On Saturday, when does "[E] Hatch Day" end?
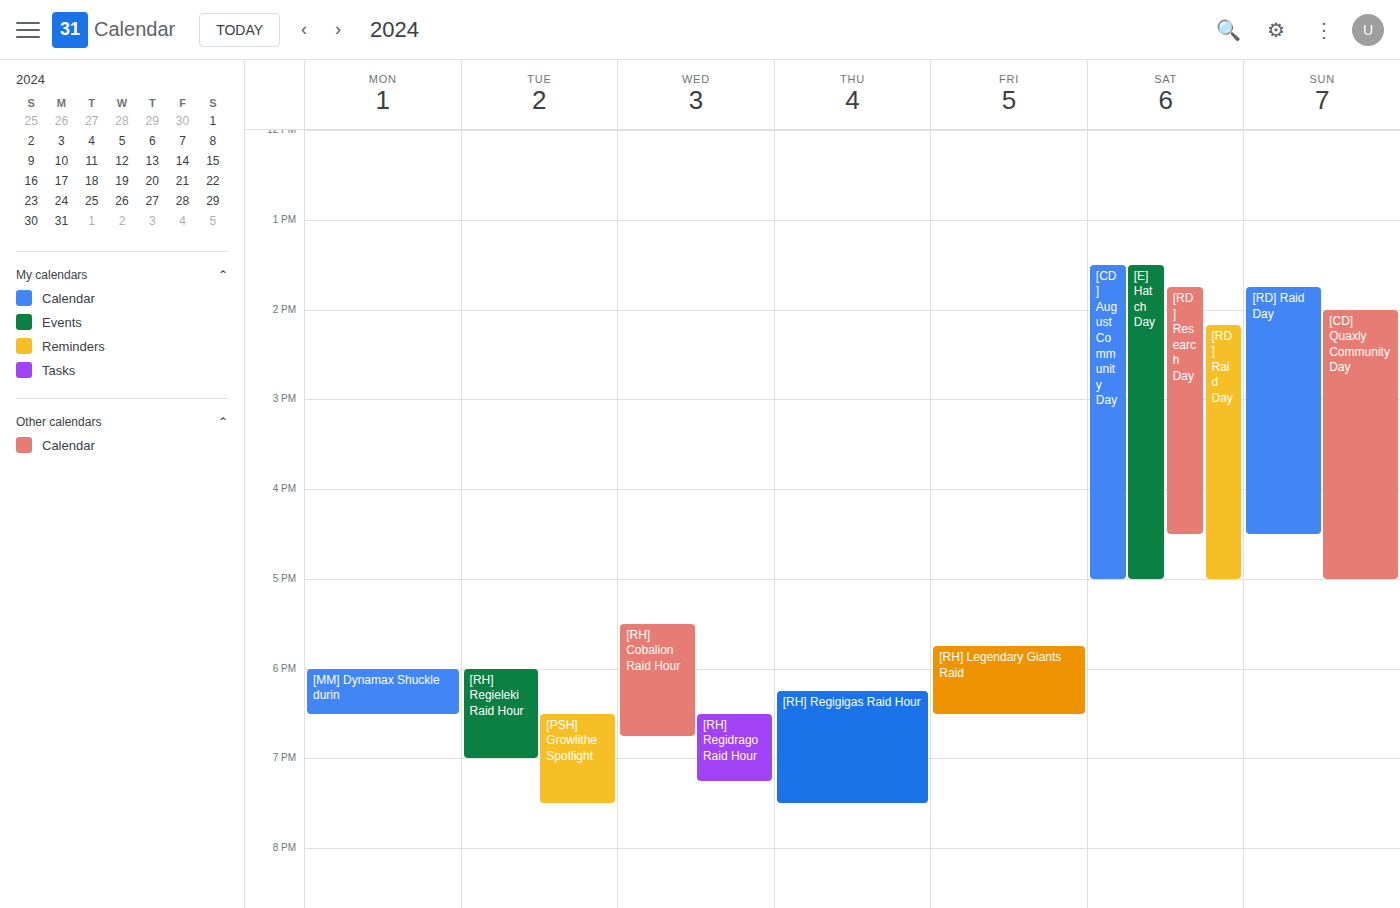
5:00 PM